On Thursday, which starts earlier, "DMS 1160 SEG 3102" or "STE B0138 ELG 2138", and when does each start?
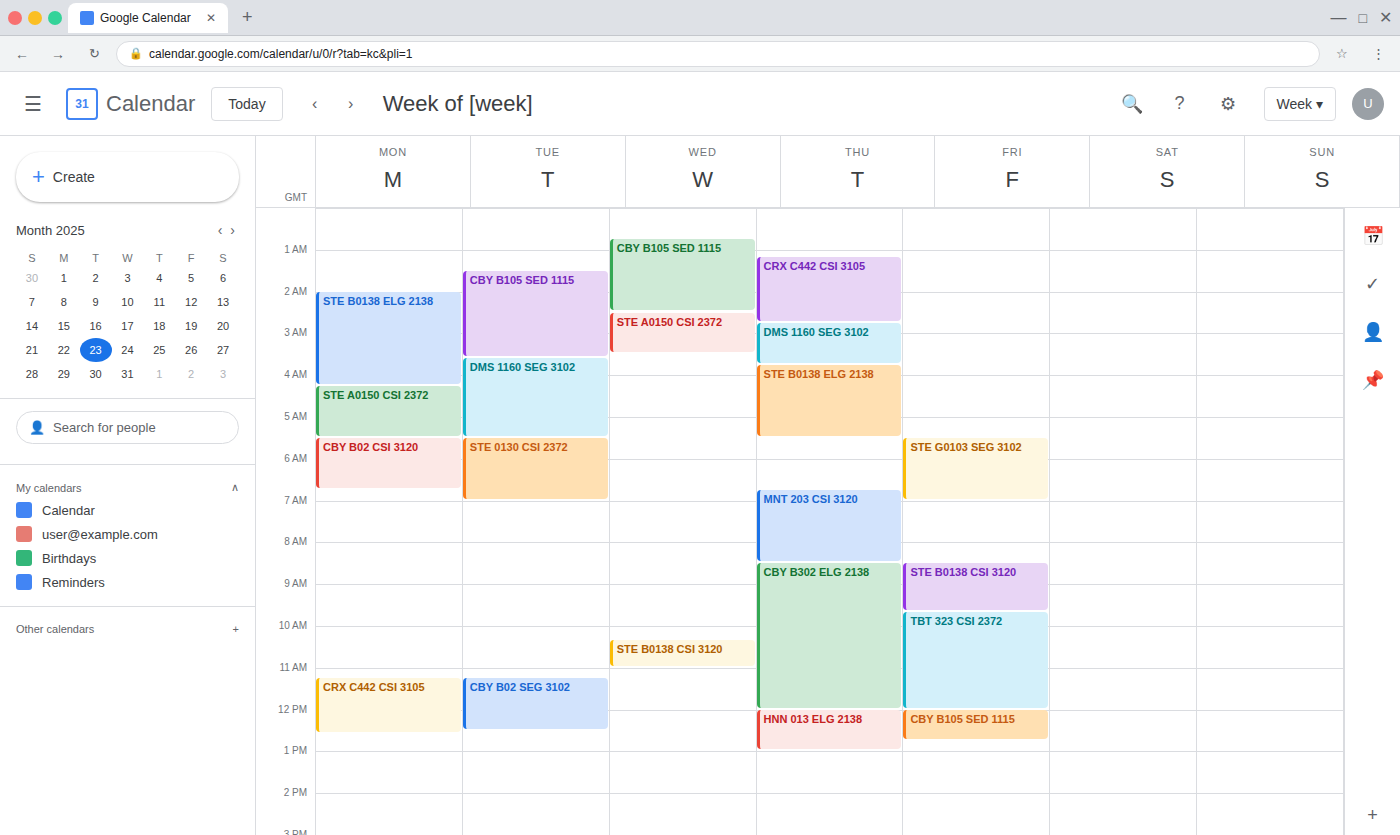
"DMS 1160 SEG 3102" 2:45 AM; "STE B0138 ELG 2138" 3:45 AM.